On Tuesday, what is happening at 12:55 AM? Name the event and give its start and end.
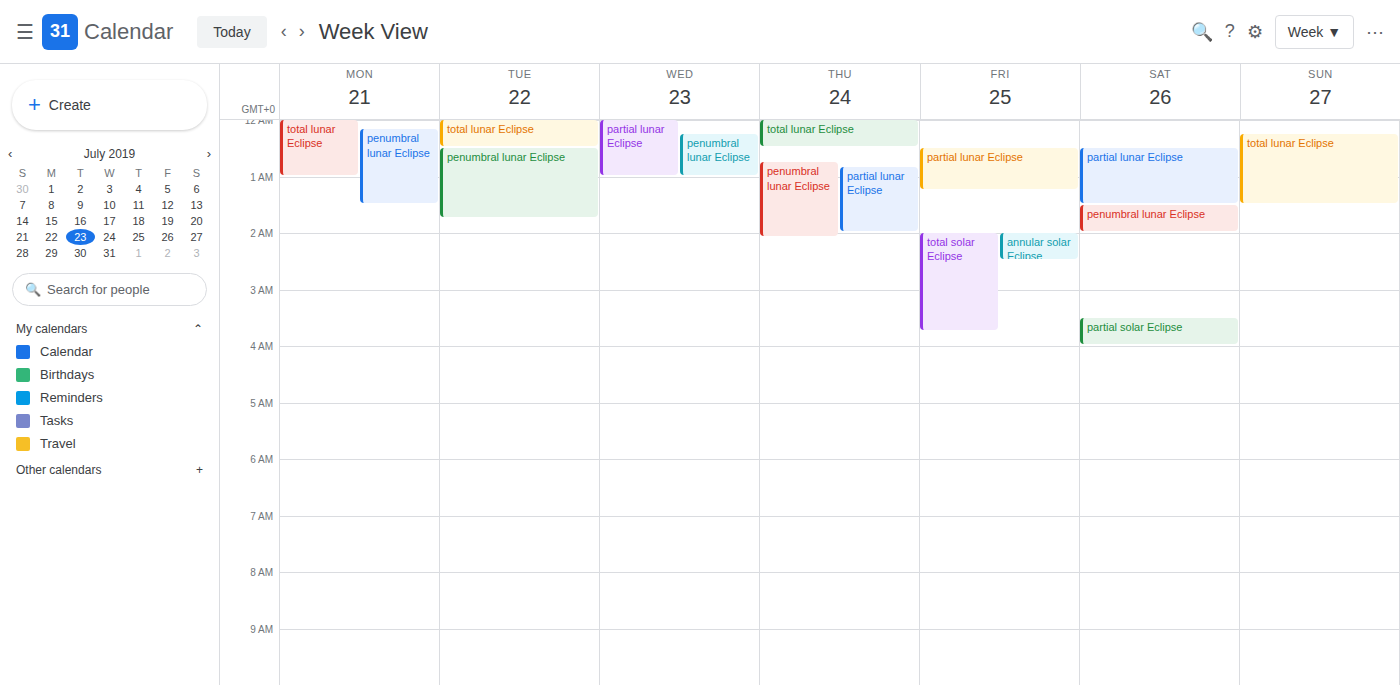
"penumbral lunar Eclipse", 12:30 AM to 1:45 AM